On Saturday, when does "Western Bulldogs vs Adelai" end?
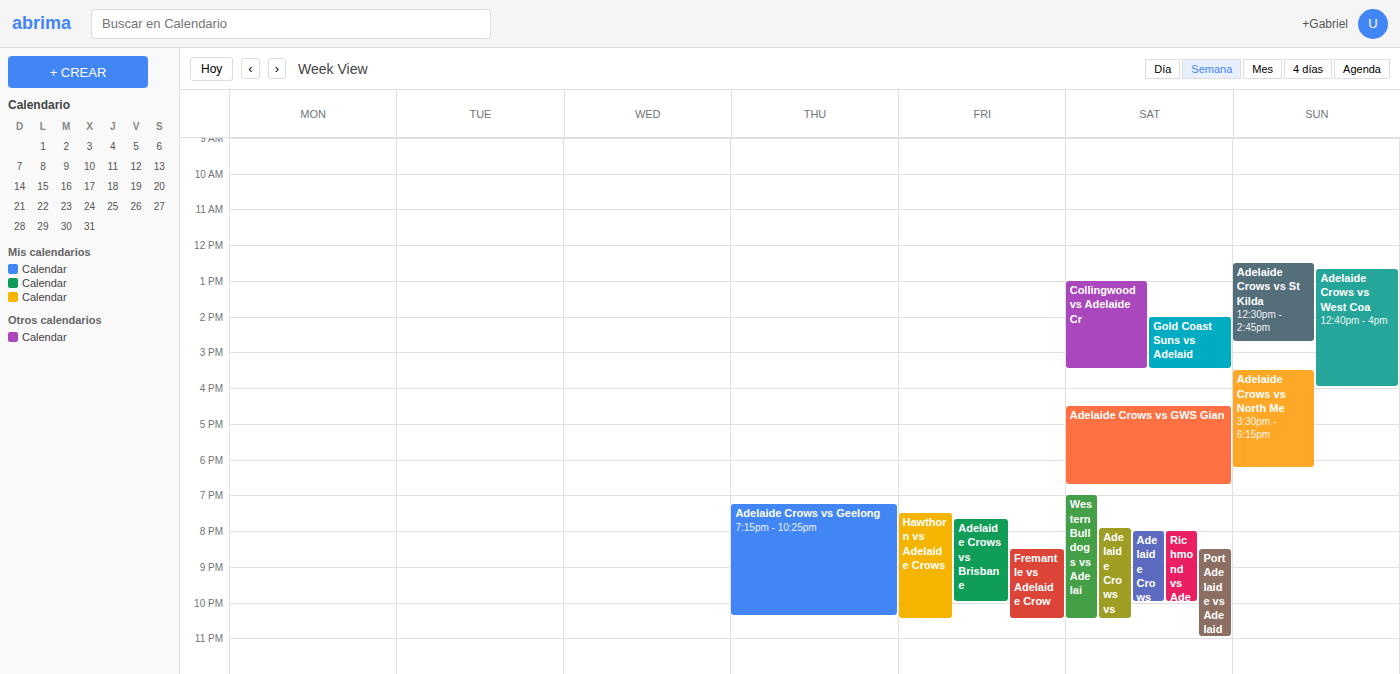
10:30 PM